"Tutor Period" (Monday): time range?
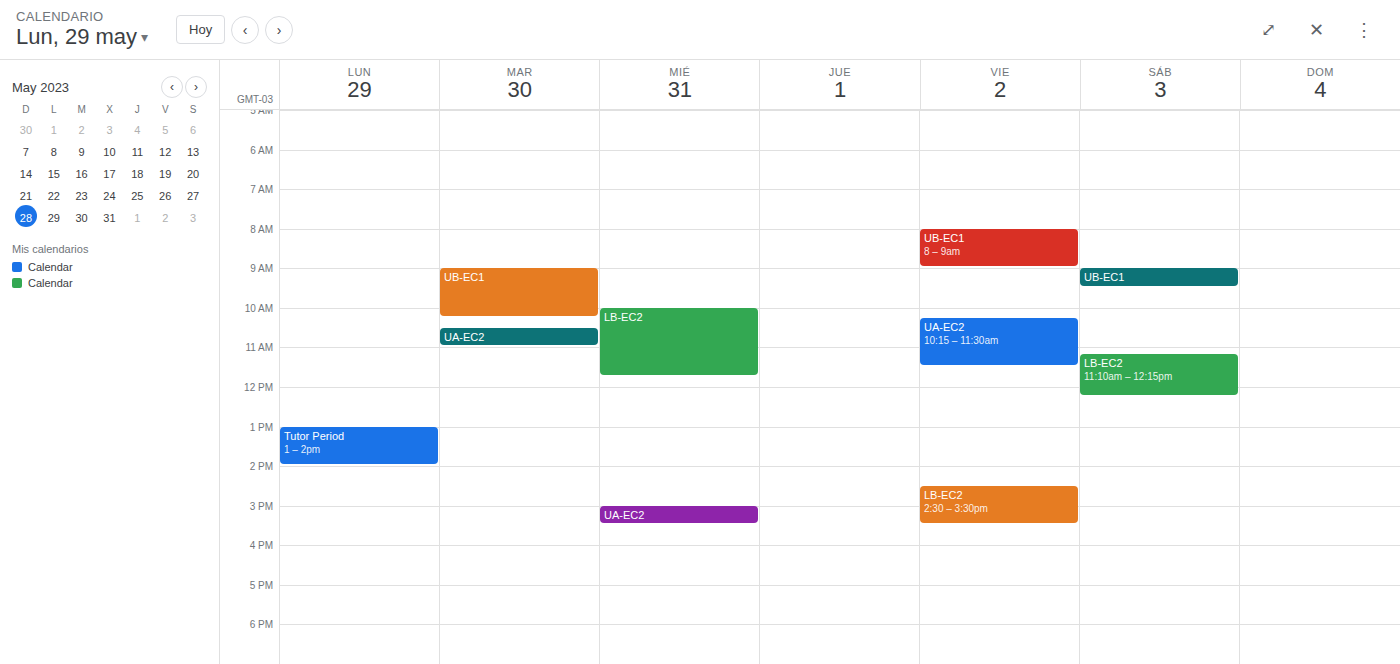
1:00 PM to 2:00 PM